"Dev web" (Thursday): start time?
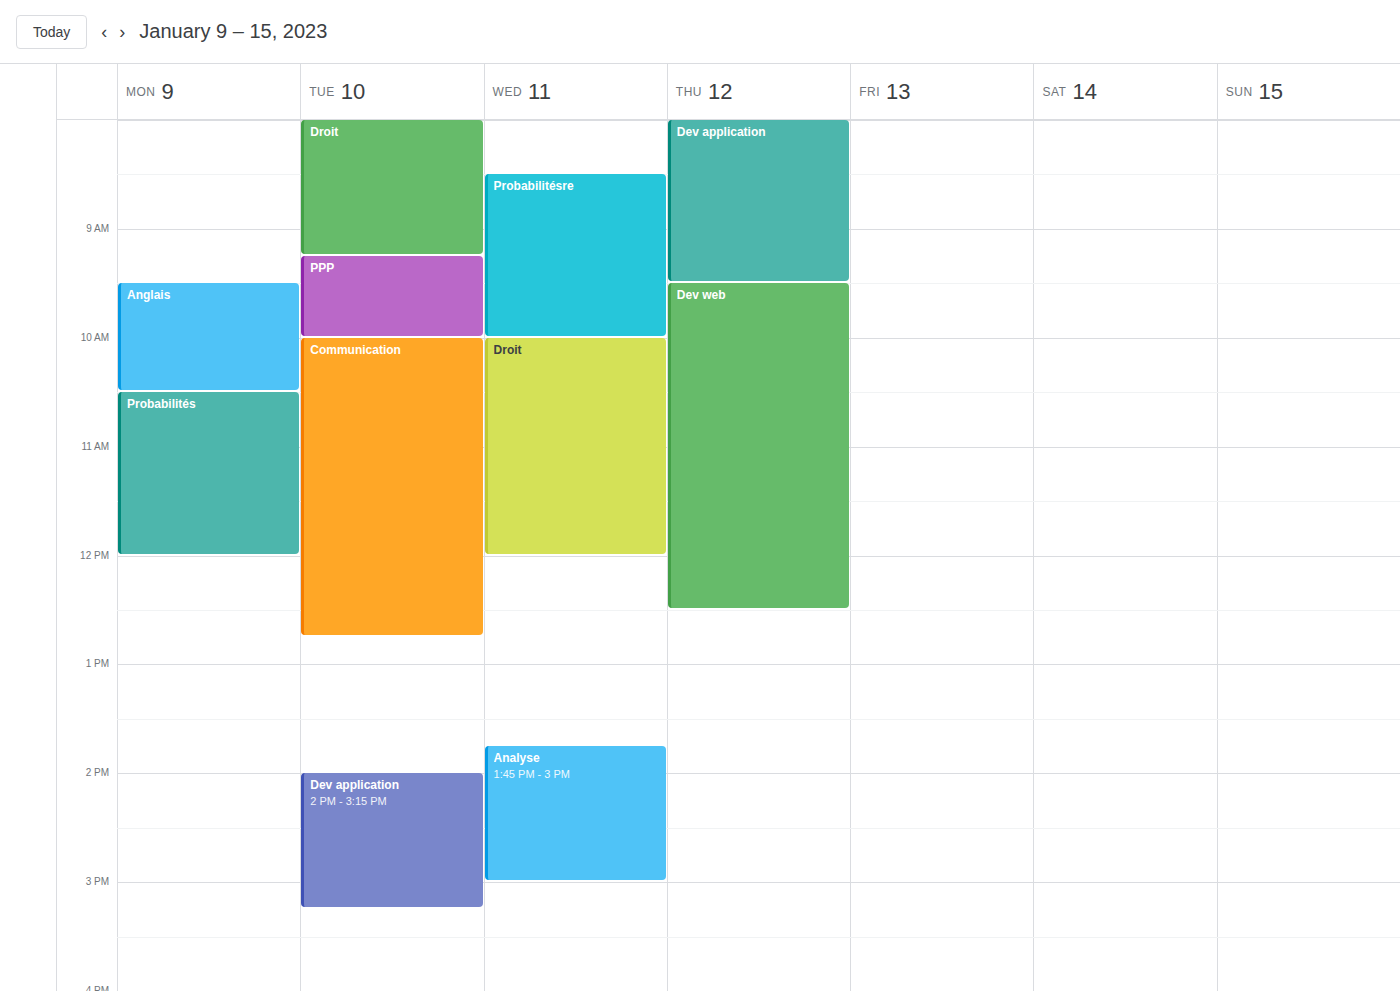
9:30 AM